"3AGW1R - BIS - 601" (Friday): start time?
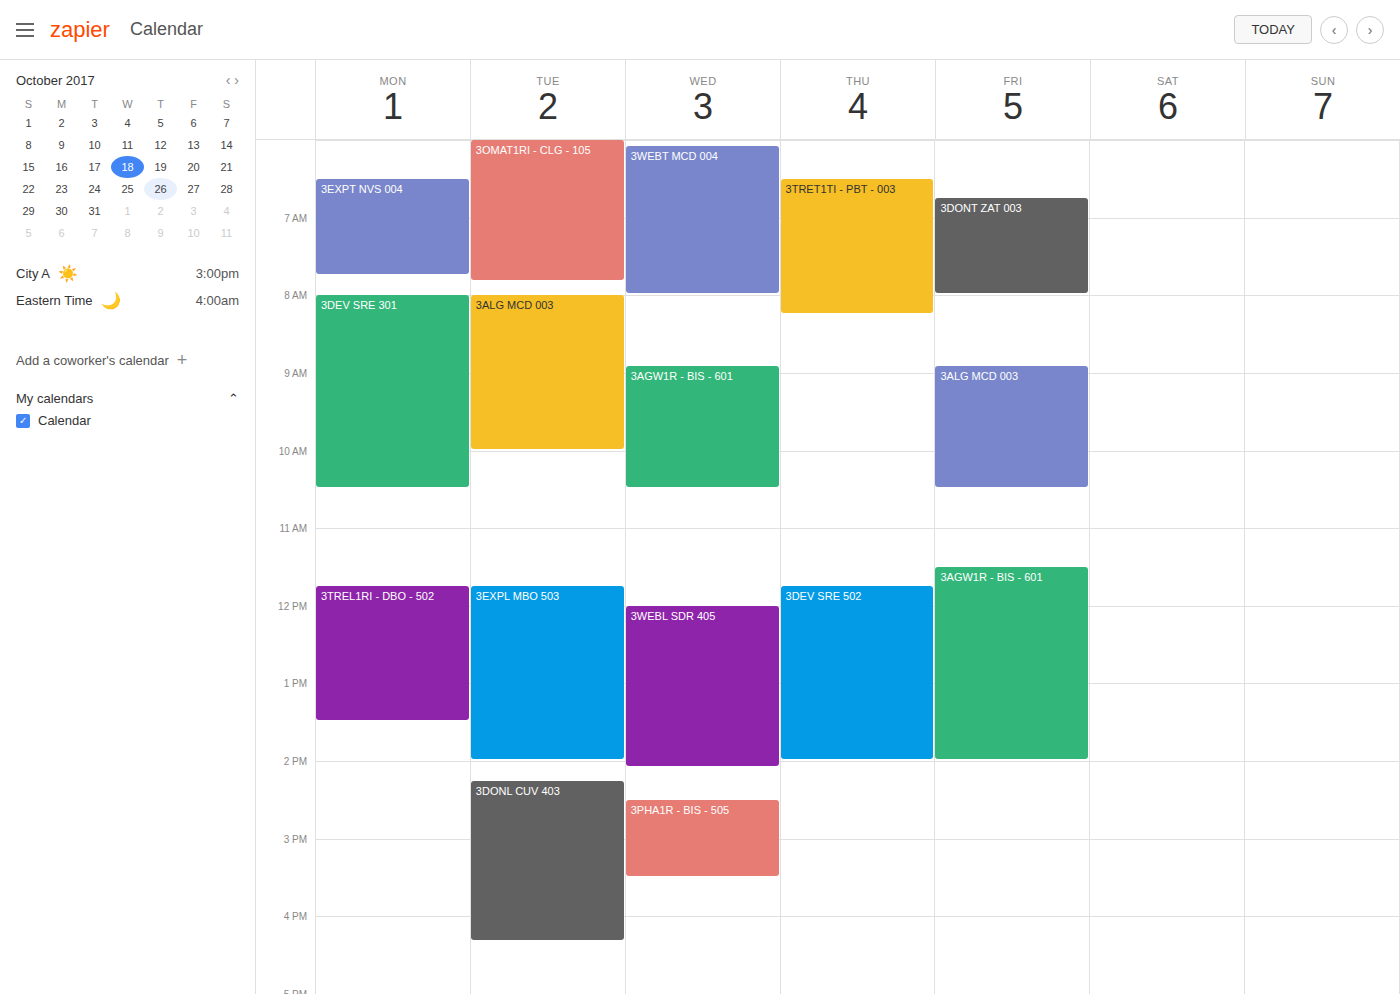
11:30